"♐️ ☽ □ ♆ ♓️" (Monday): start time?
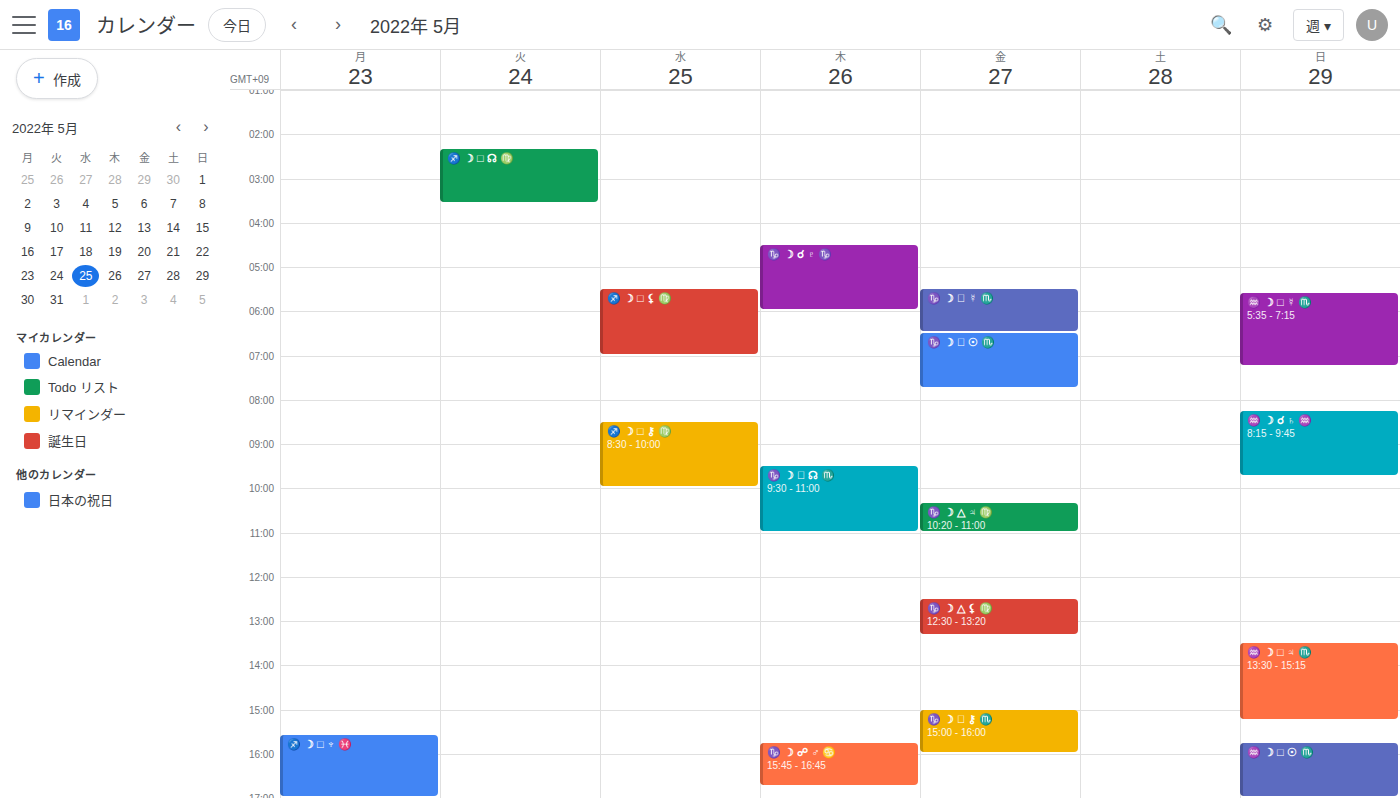
3:35 PM